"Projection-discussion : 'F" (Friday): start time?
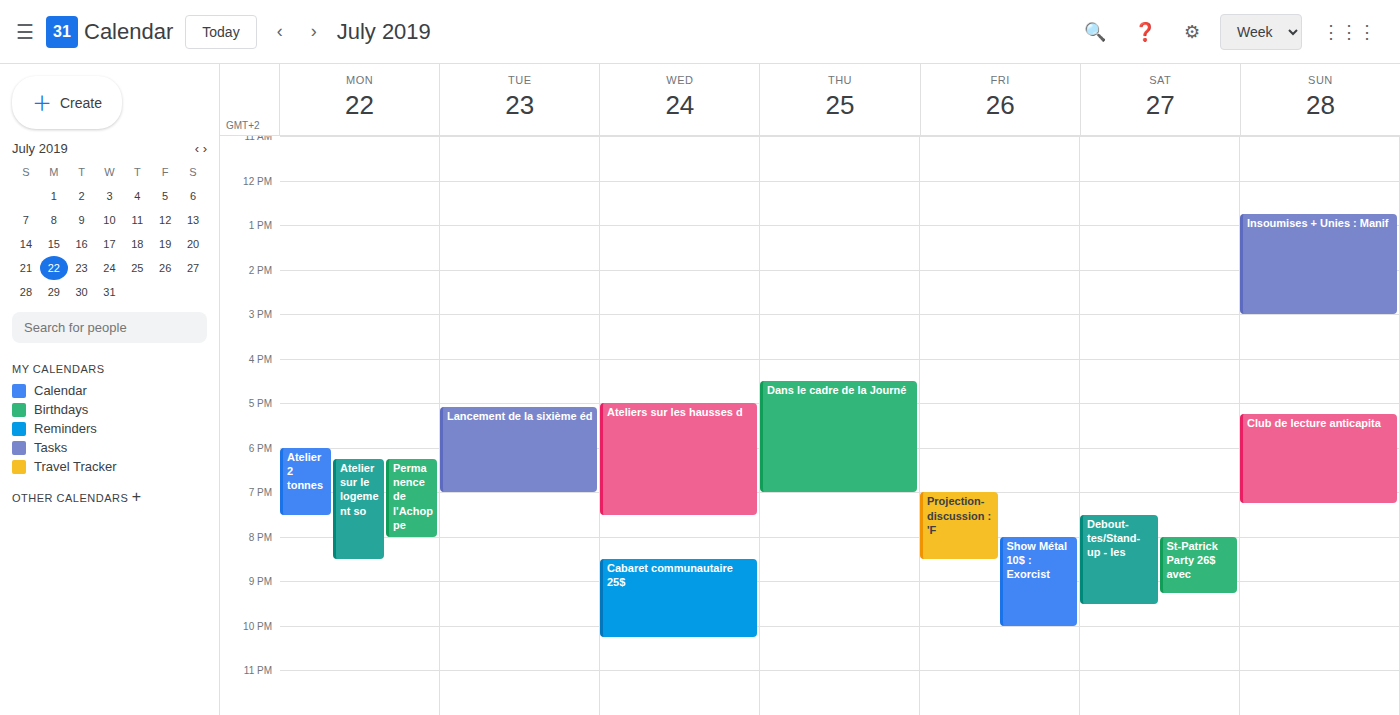
7:00 PM